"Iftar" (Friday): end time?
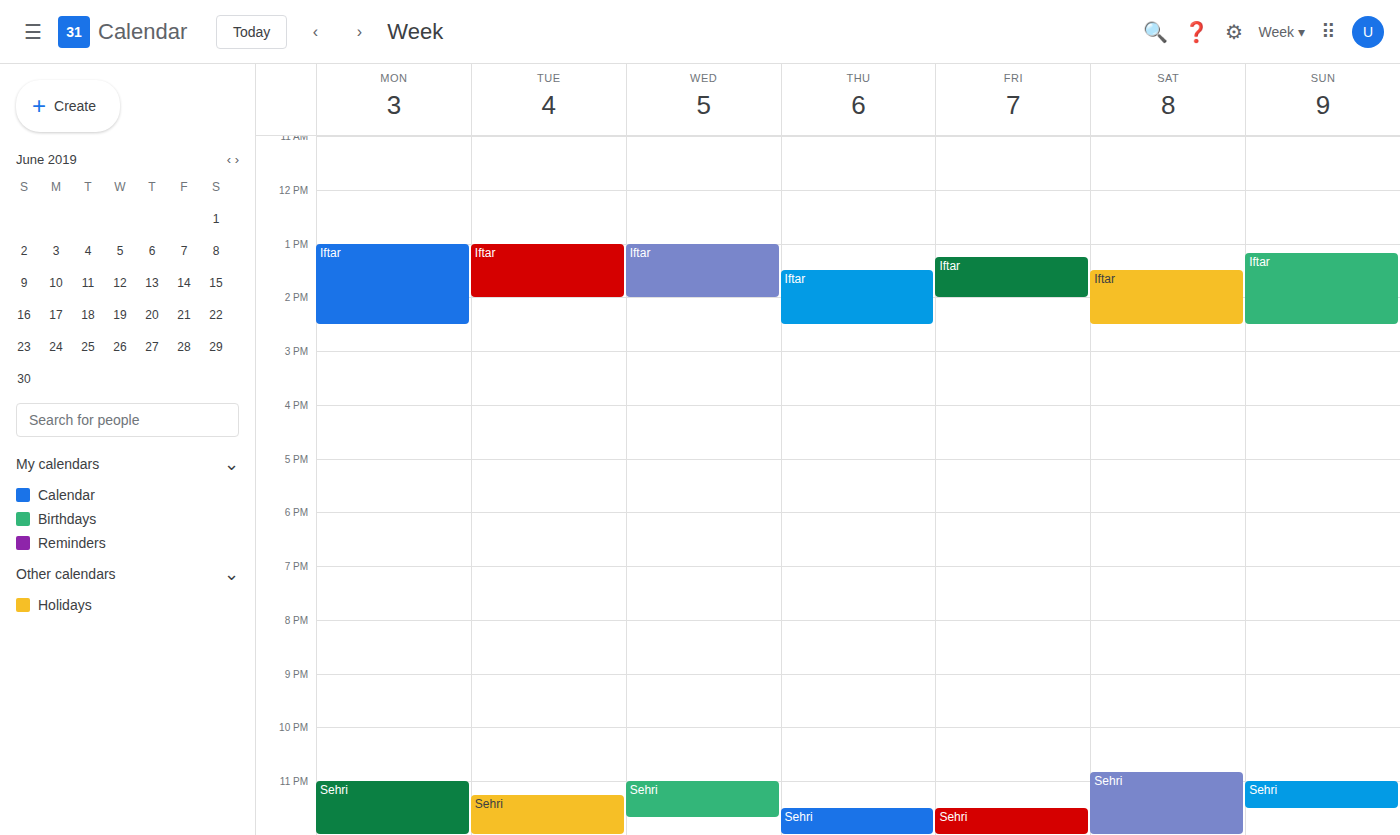
14:00